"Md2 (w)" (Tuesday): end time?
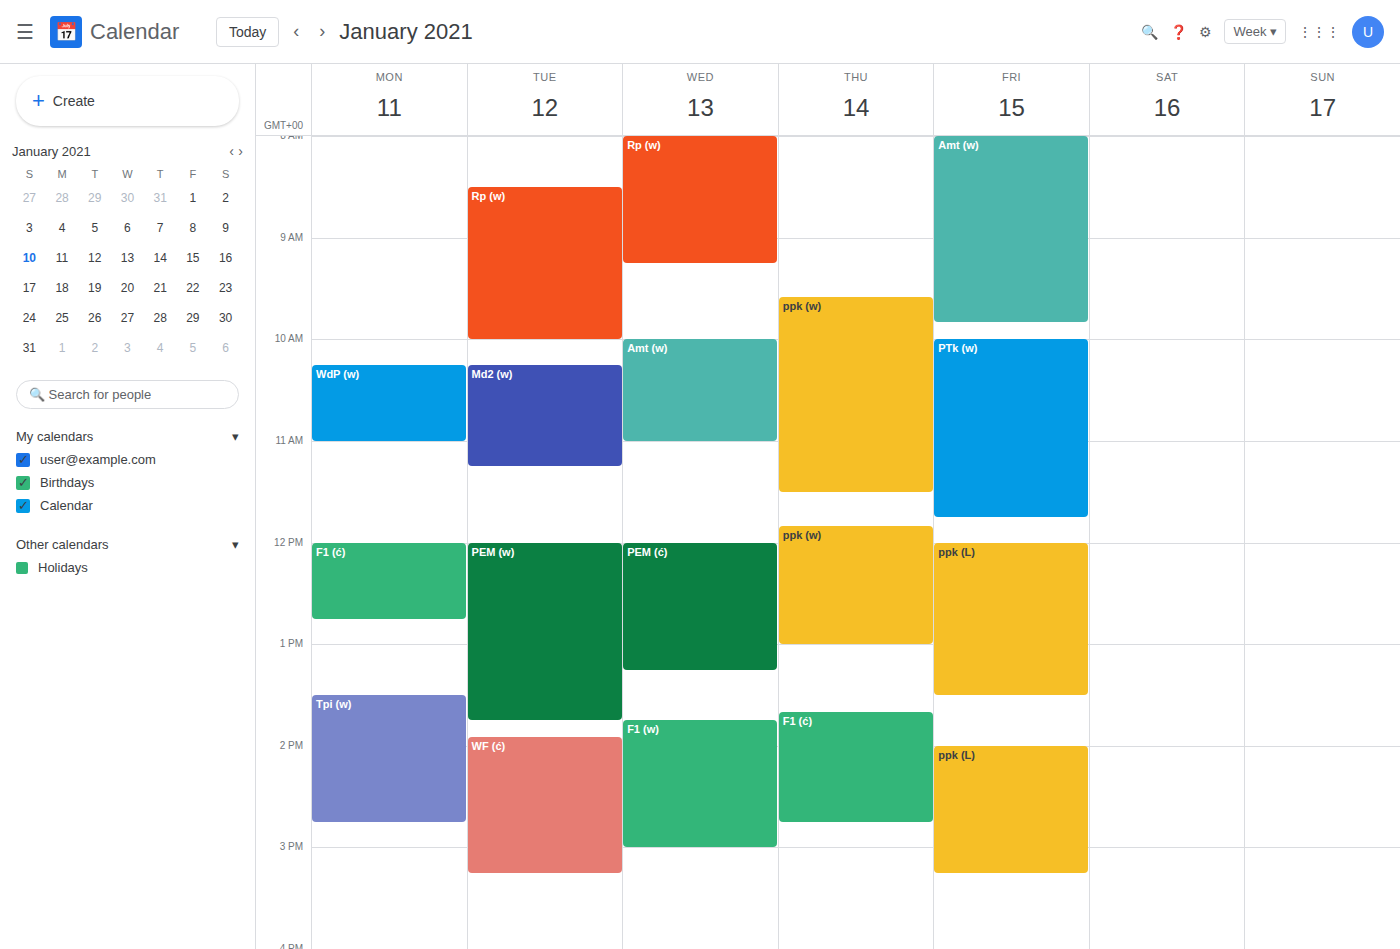
11:15 AM